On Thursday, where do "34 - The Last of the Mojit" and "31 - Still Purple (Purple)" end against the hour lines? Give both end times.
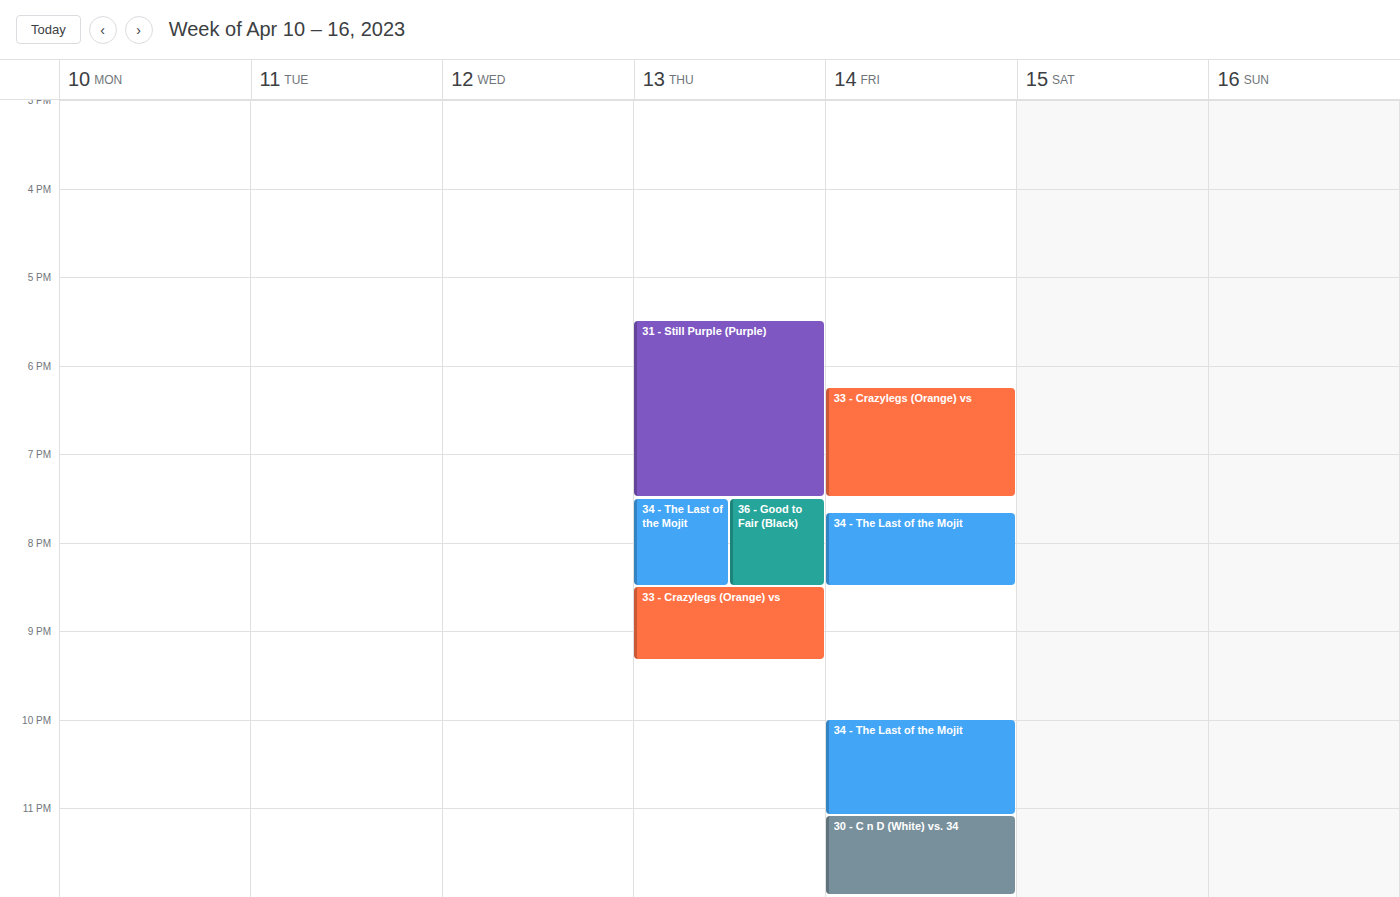
"34 - The Last of the Mojit": 8:30 PM, halfway between the 8 PM and 9 PM lines. "31 - Still Purple (Purple)": 7:30 PM, halfway between the 7 PM and 8 PM lines.